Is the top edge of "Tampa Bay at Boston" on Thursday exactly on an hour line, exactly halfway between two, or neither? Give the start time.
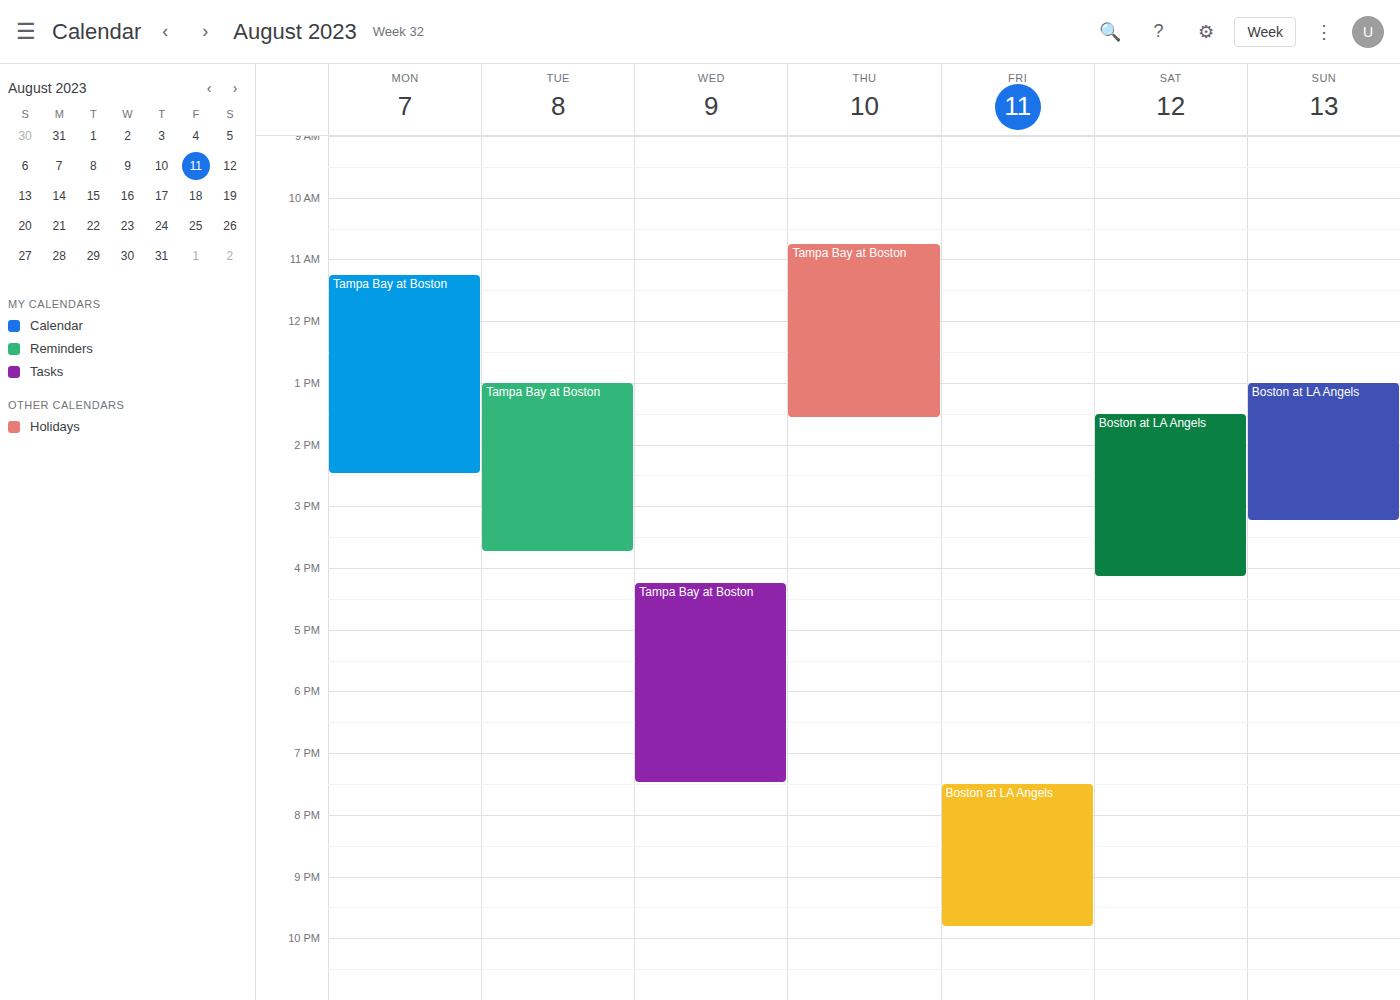
10:45 AM -- neither: three quarters of the way from the 10 AM line to the 11 AM line.